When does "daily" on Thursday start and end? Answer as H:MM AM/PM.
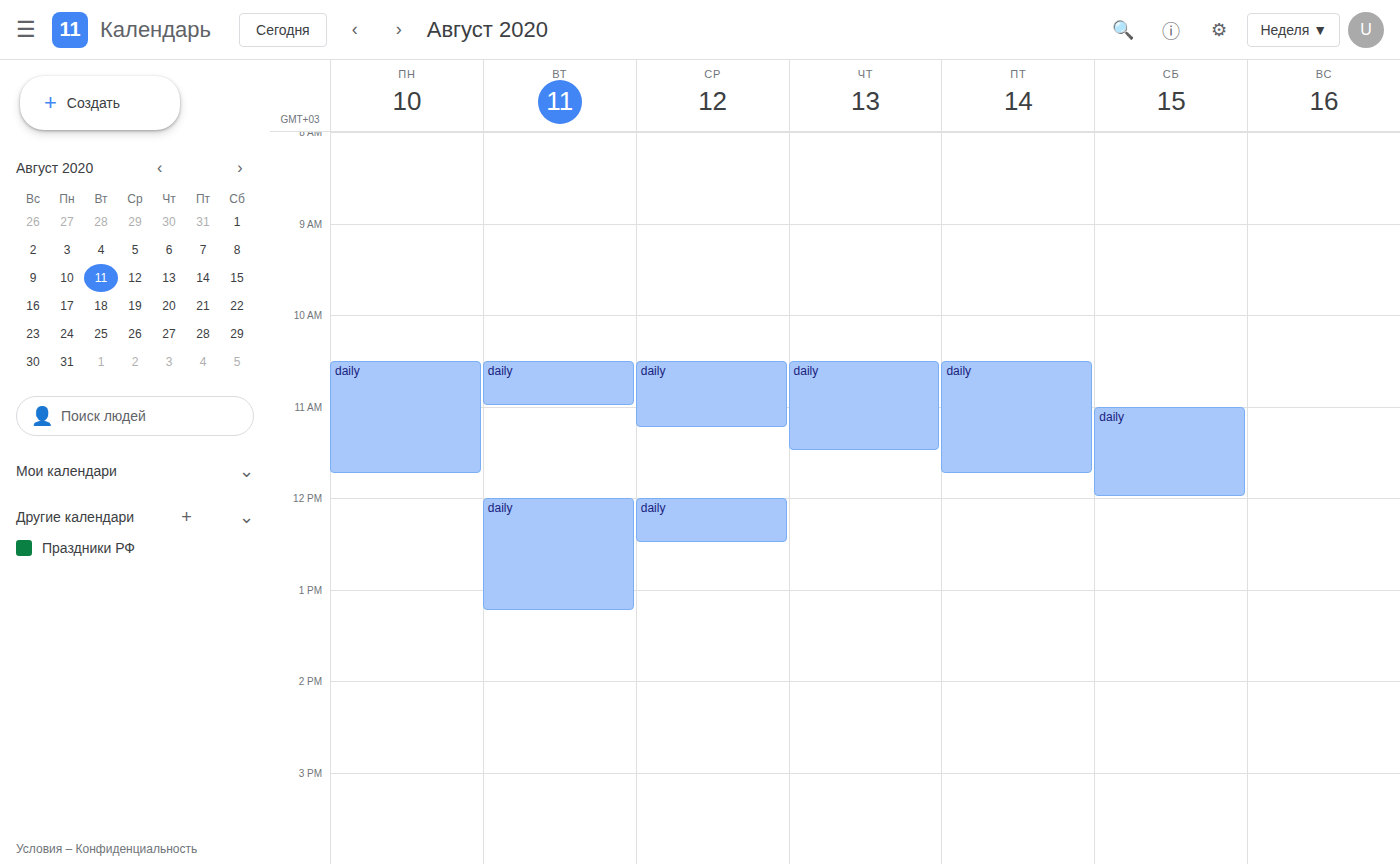
10:30 AM to 11:30 AM